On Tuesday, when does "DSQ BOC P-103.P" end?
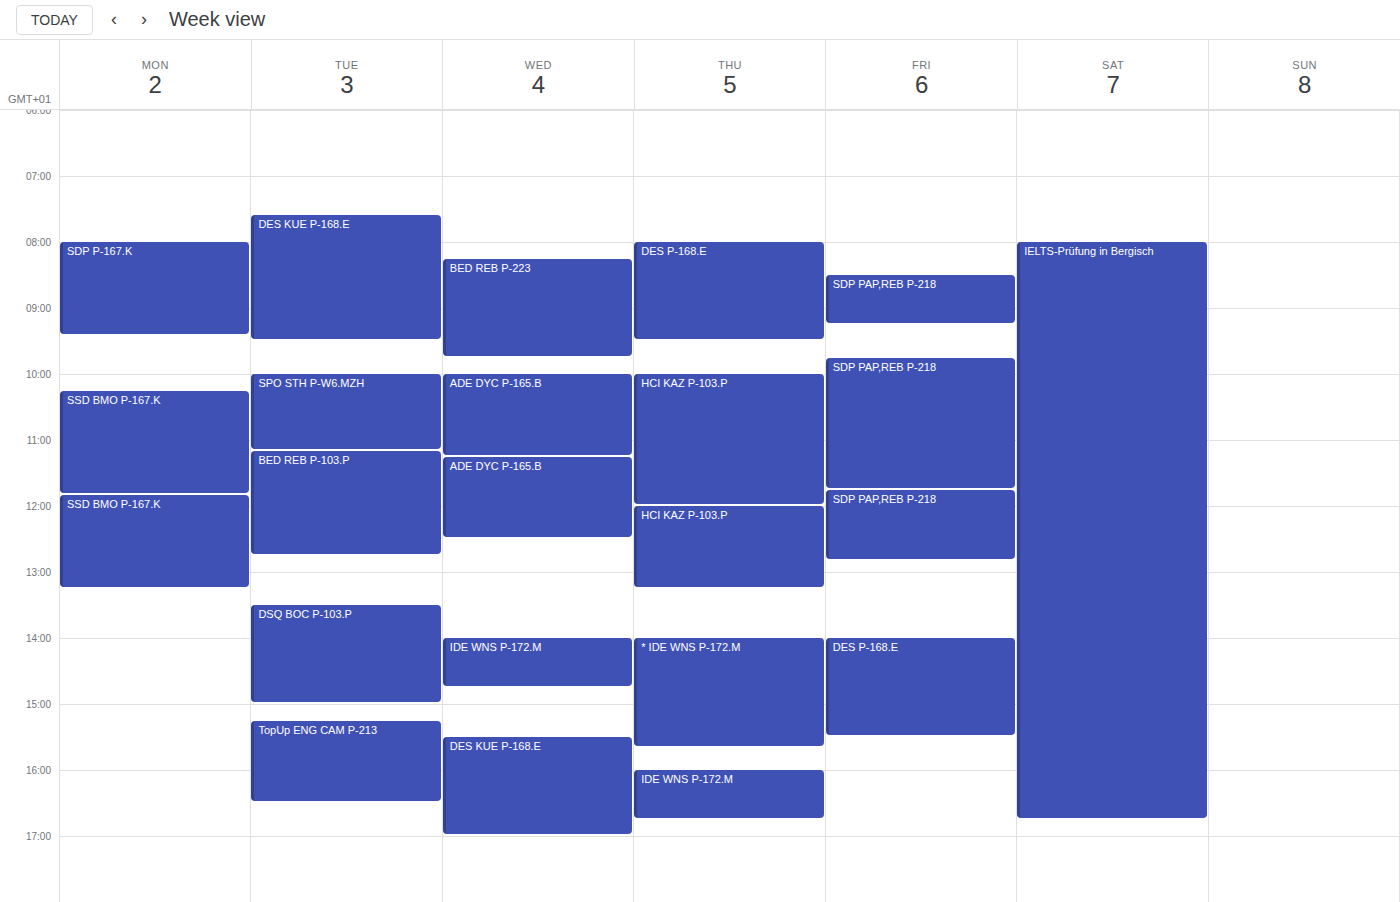
3:00 PM